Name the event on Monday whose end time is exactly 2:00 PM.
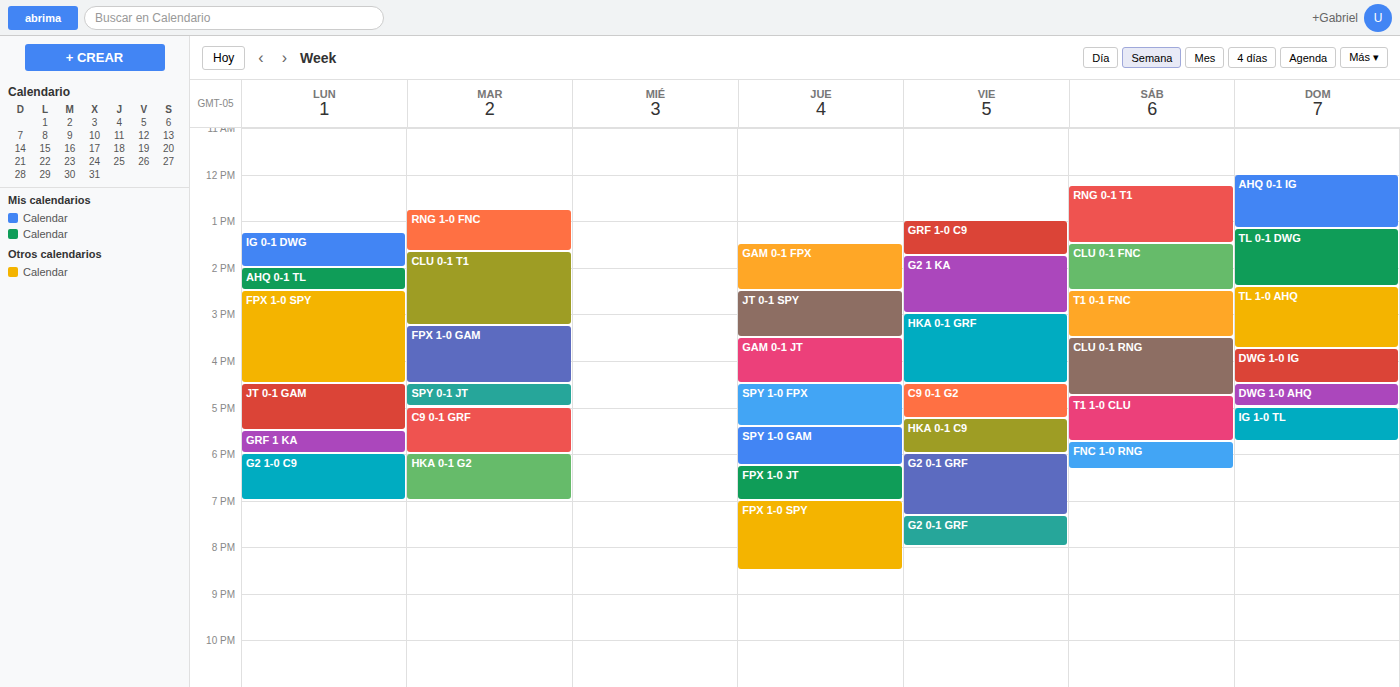
"IG 0-1 DWG"